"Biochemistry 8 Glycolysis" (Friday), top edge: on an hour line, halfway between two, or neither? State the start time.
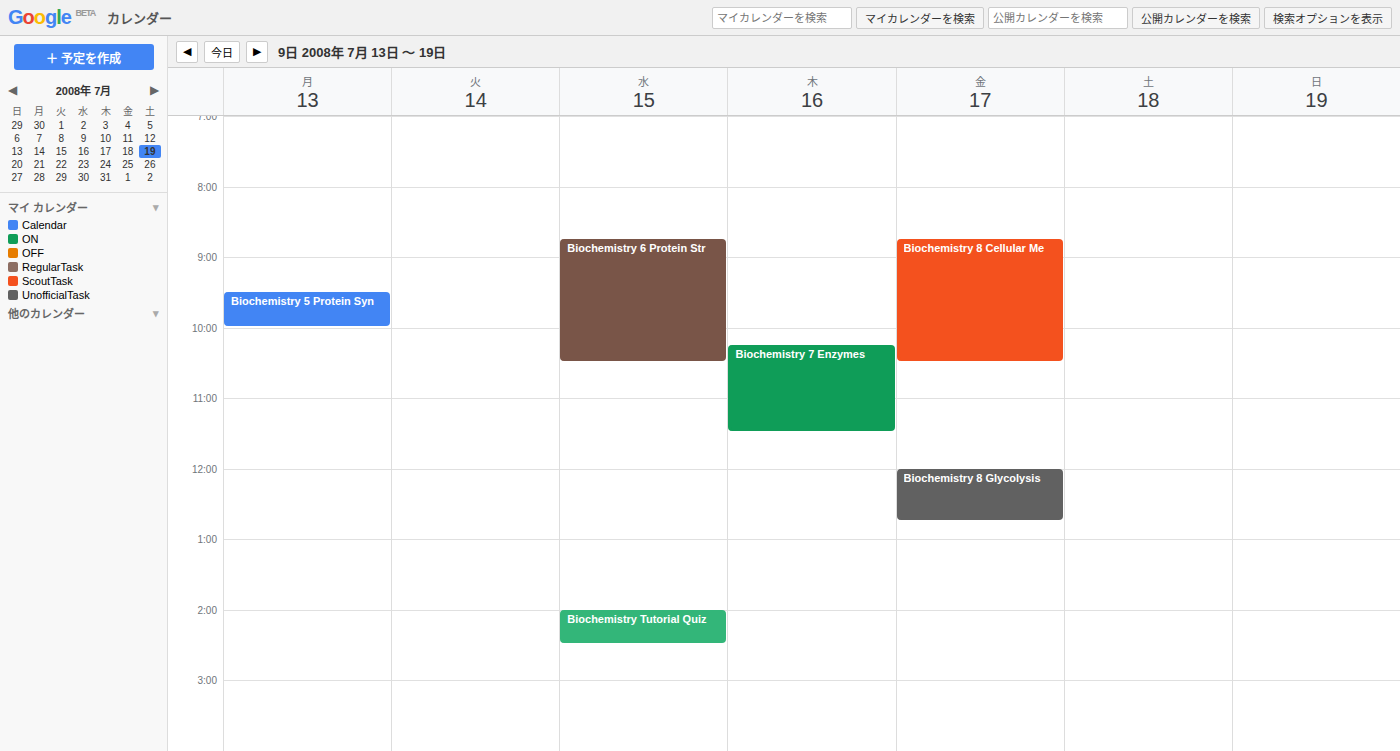
12:00 PM -- exactly on the 12 PM line.